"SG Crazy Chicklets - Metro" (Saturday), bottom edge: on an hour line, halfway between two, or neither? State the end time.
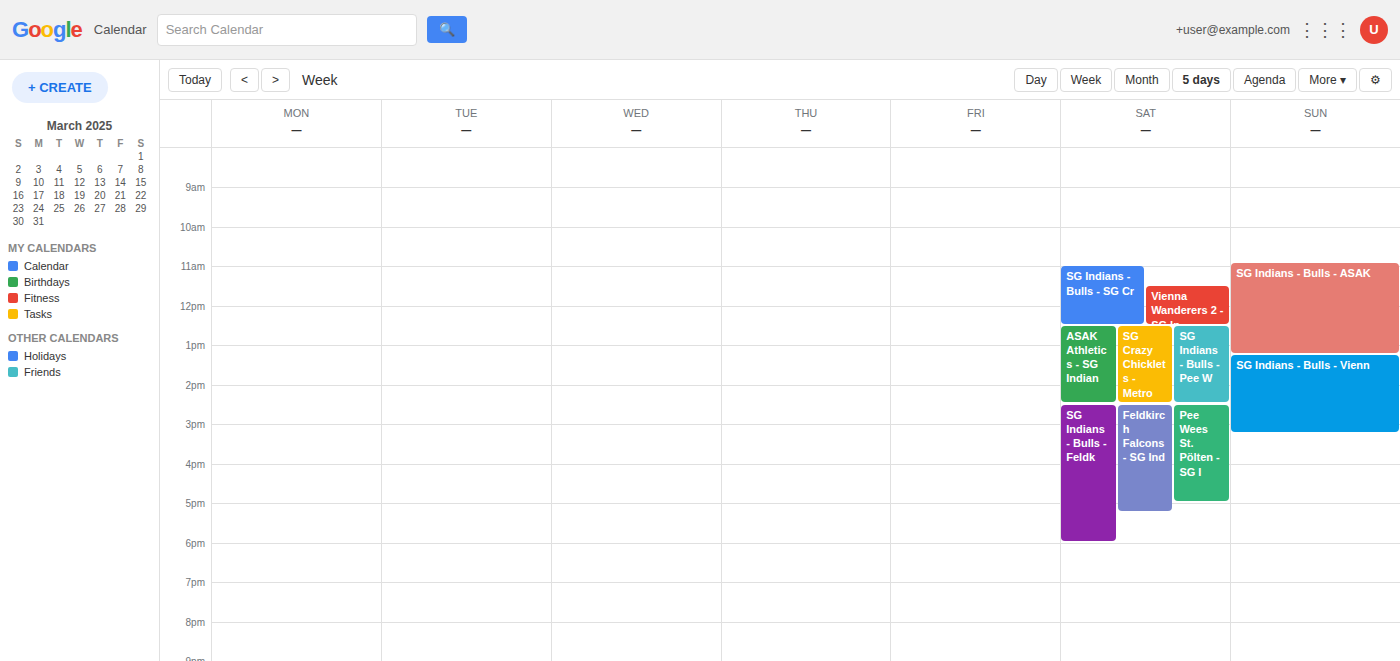
2:30 PM -- halfway between the 2 PM and 3 PM lines.